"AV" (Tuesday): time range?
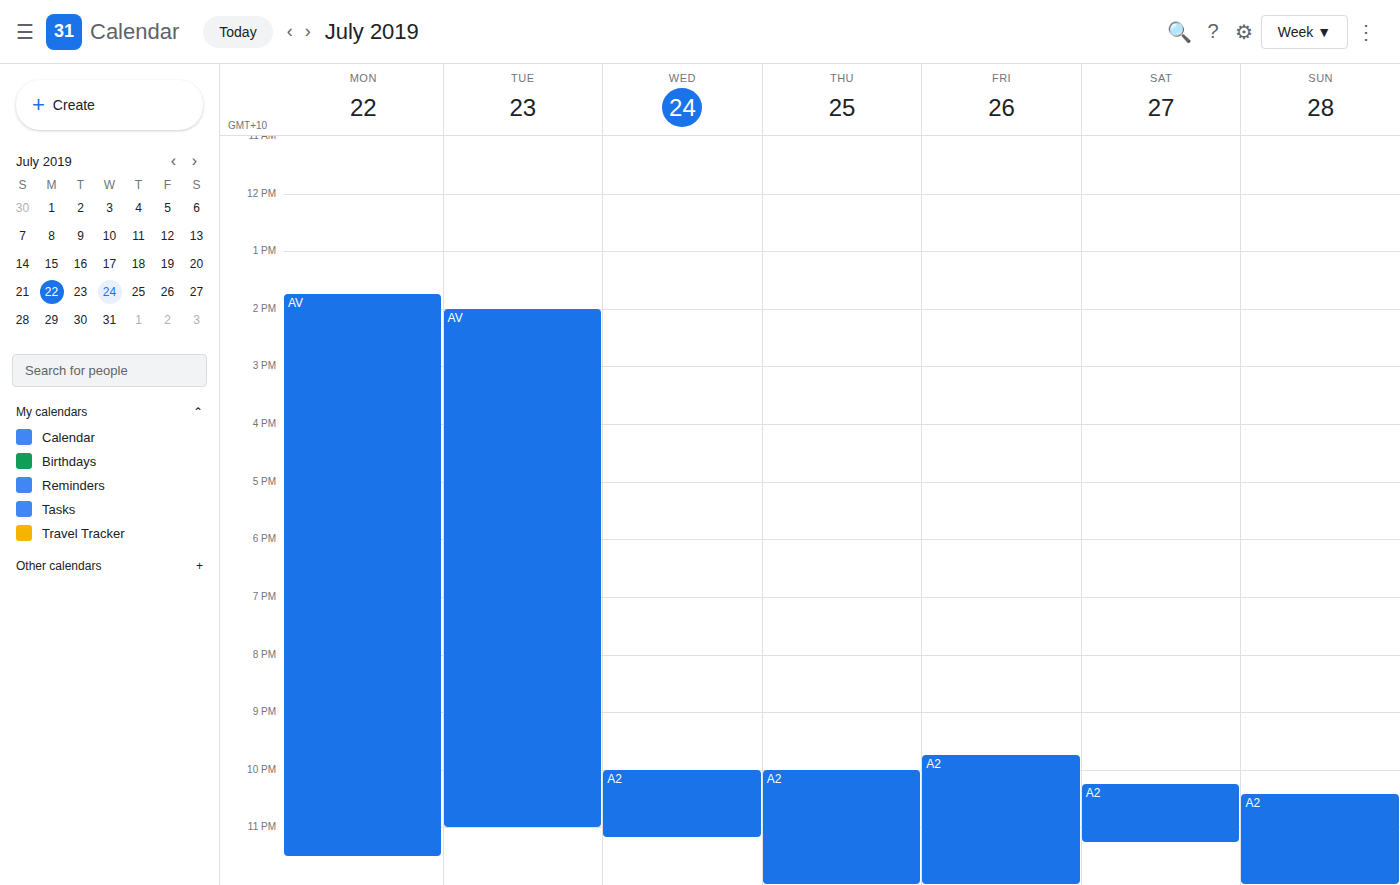
2:00 PM to 11:00 PM